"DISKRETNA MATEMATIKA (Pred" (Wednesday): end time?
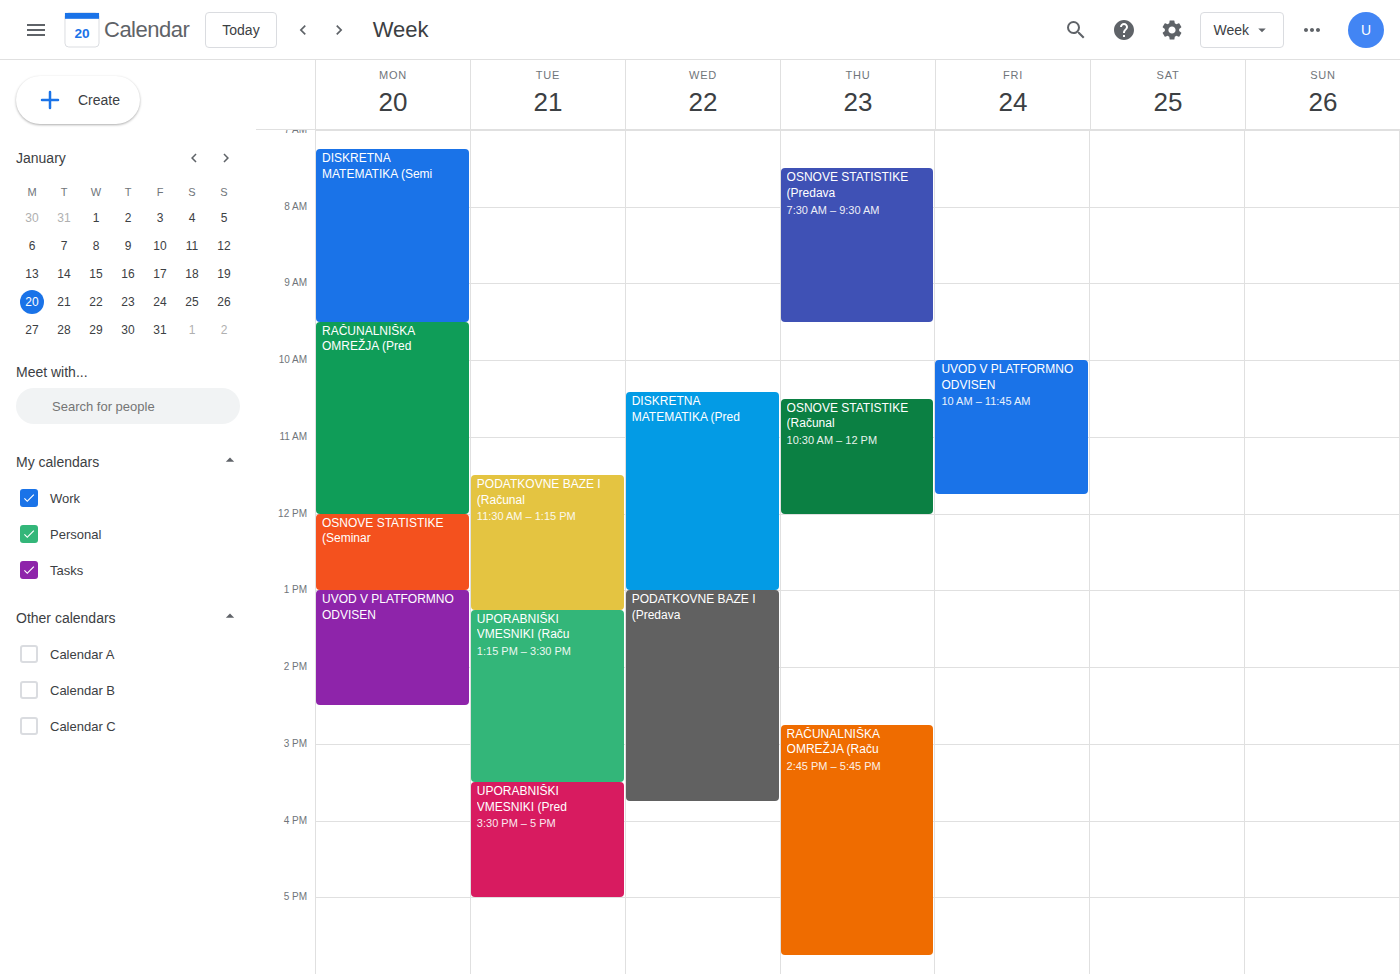
1:00 PM